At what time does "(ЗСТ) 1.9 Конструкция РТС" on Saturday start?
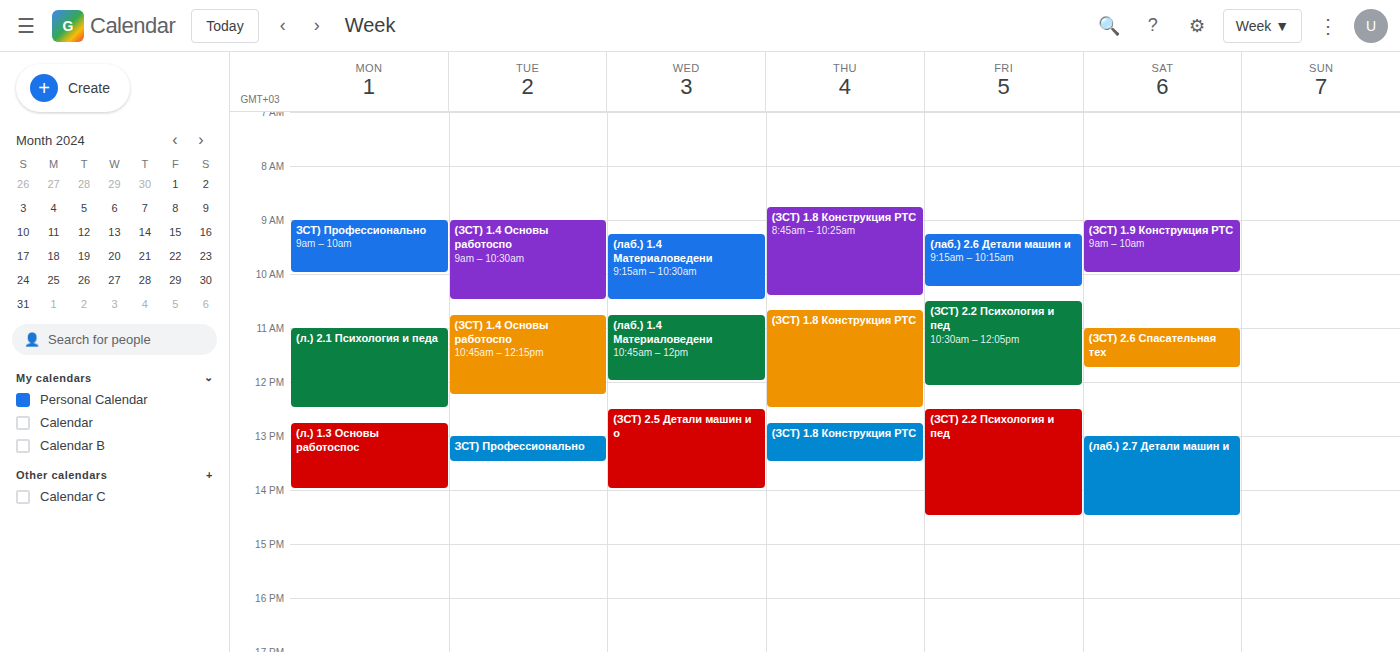
9:00 AM